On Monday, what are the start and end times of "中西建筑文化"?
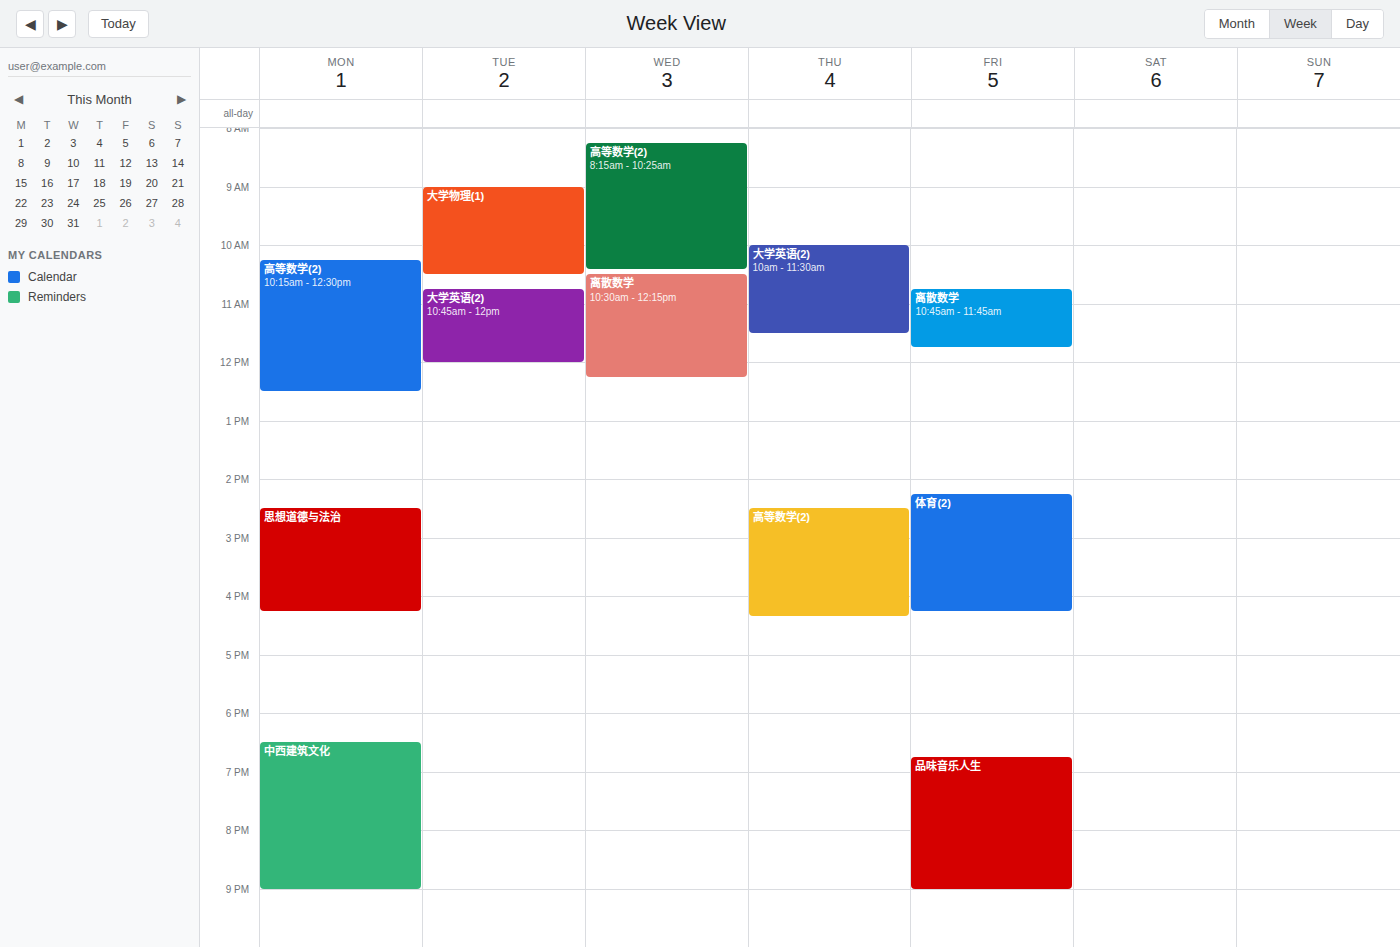
18:30 to 21:00